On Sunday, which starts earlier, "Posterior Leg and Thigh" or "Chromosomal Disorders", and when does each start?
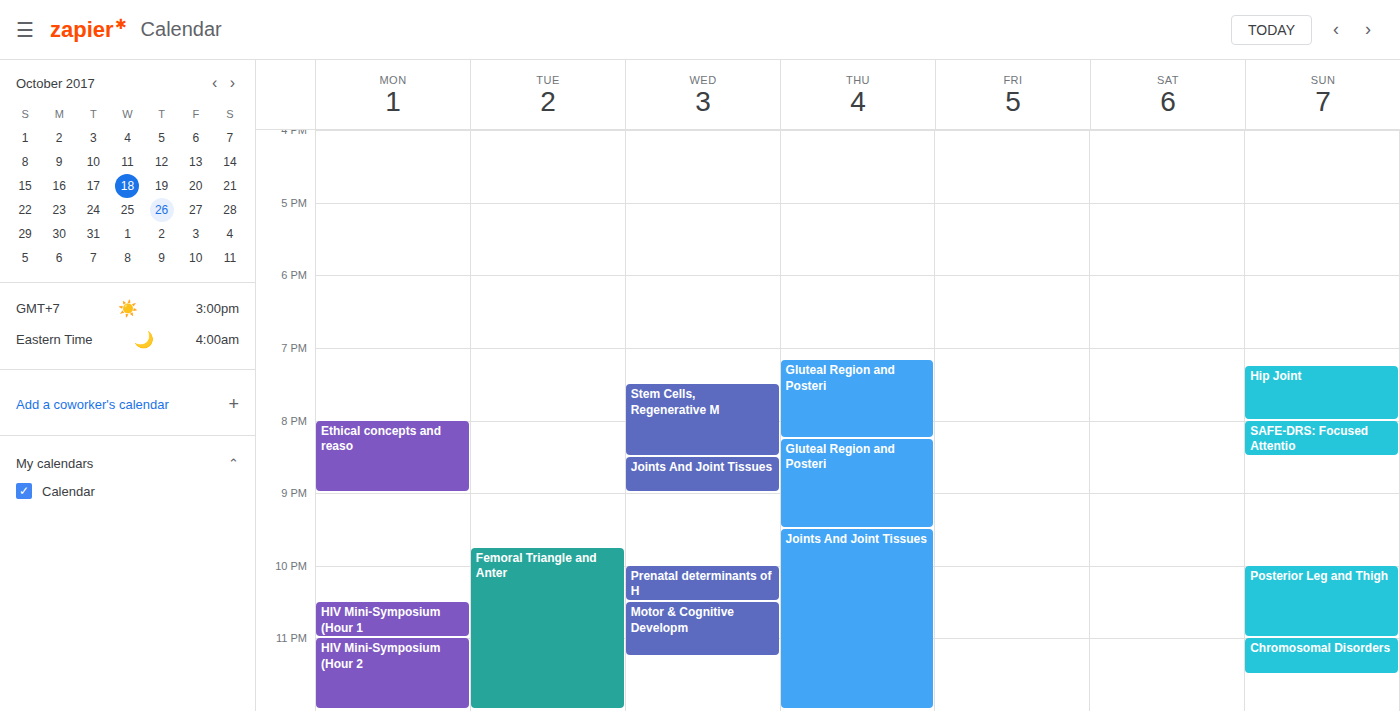
"Posterior Leg and Thigh" 10:00 PM; "Chromosomal Disorders" 11:00 PM.